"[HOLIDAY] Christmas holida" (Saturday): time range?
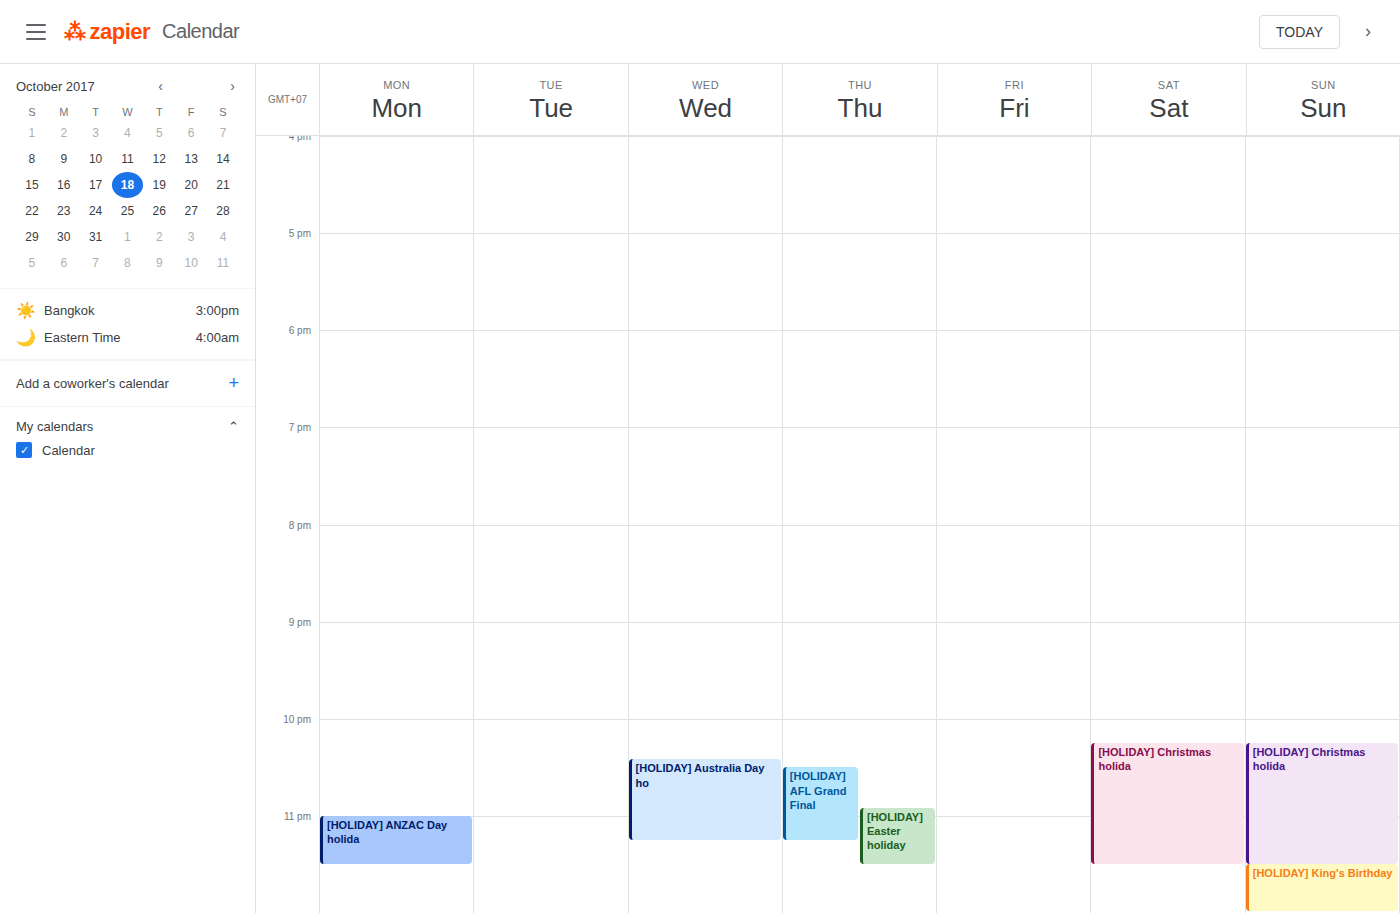
10:15 PM to 11:30 PM